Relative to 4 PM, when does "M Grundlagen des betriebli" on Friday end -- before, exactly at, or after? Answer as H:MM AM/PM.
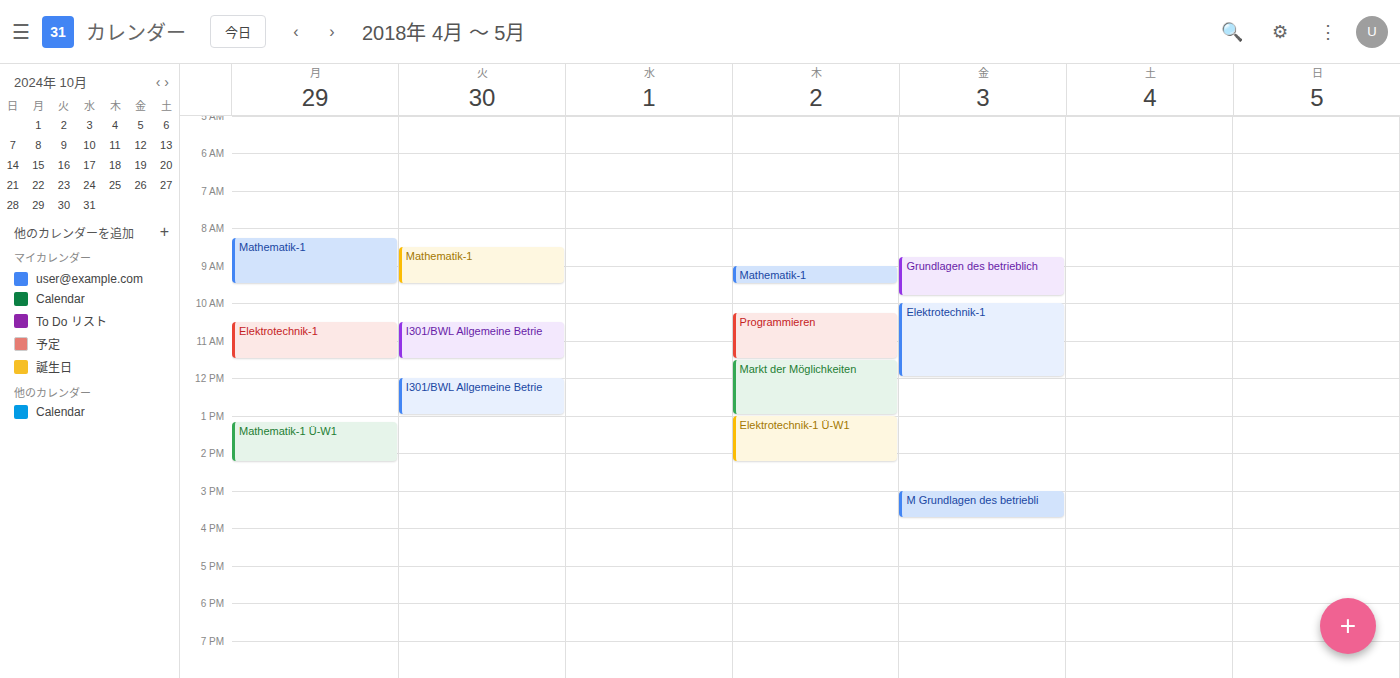
3:45 PM -- before 4 PM, 15 minutes above the 4 PM line.